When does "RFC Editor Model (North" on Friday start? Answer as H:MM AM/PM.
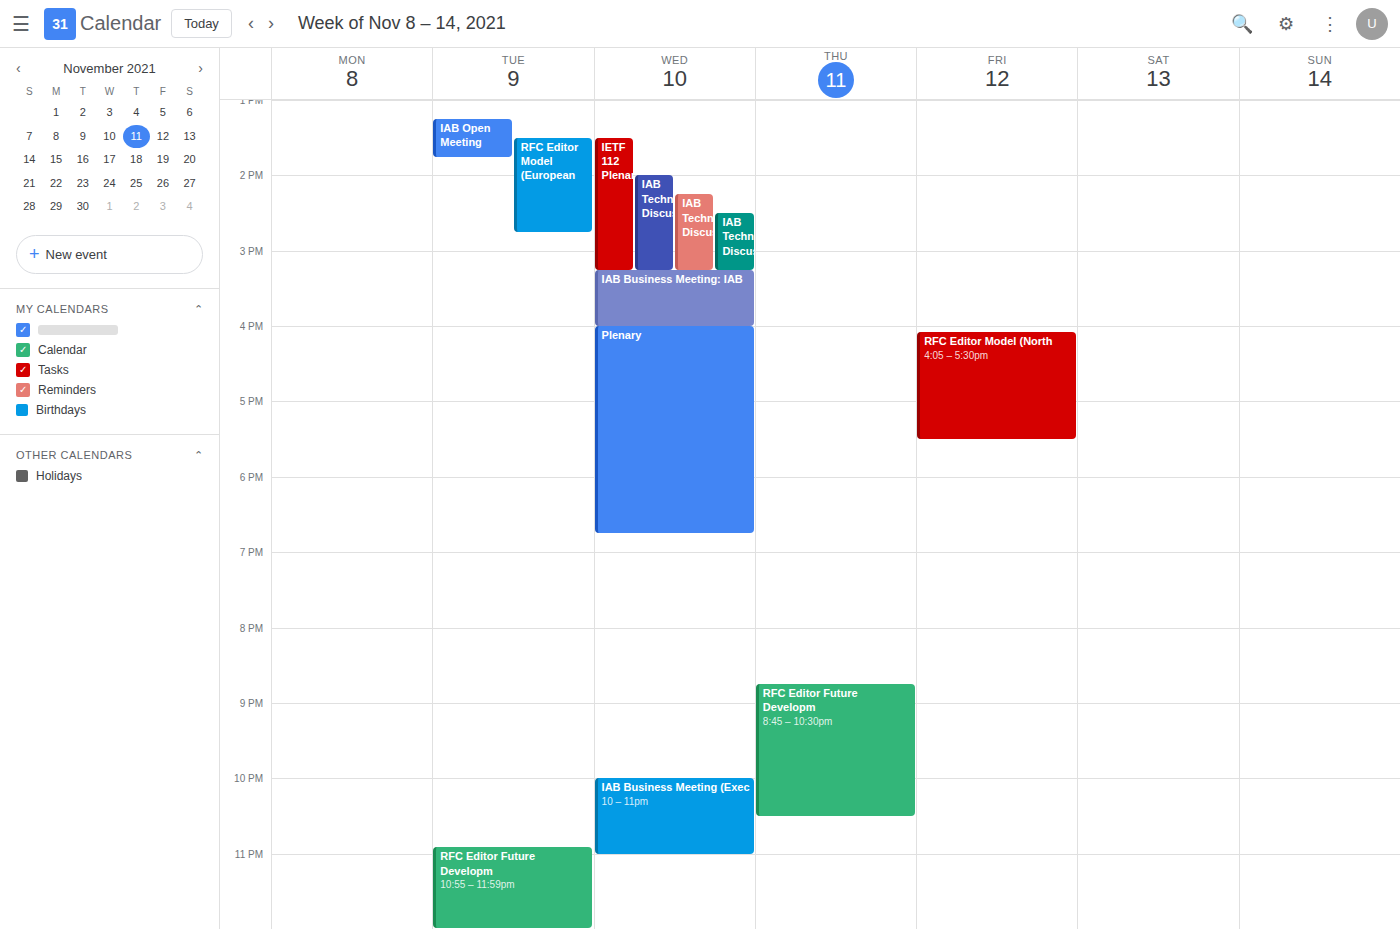
4:05 PM